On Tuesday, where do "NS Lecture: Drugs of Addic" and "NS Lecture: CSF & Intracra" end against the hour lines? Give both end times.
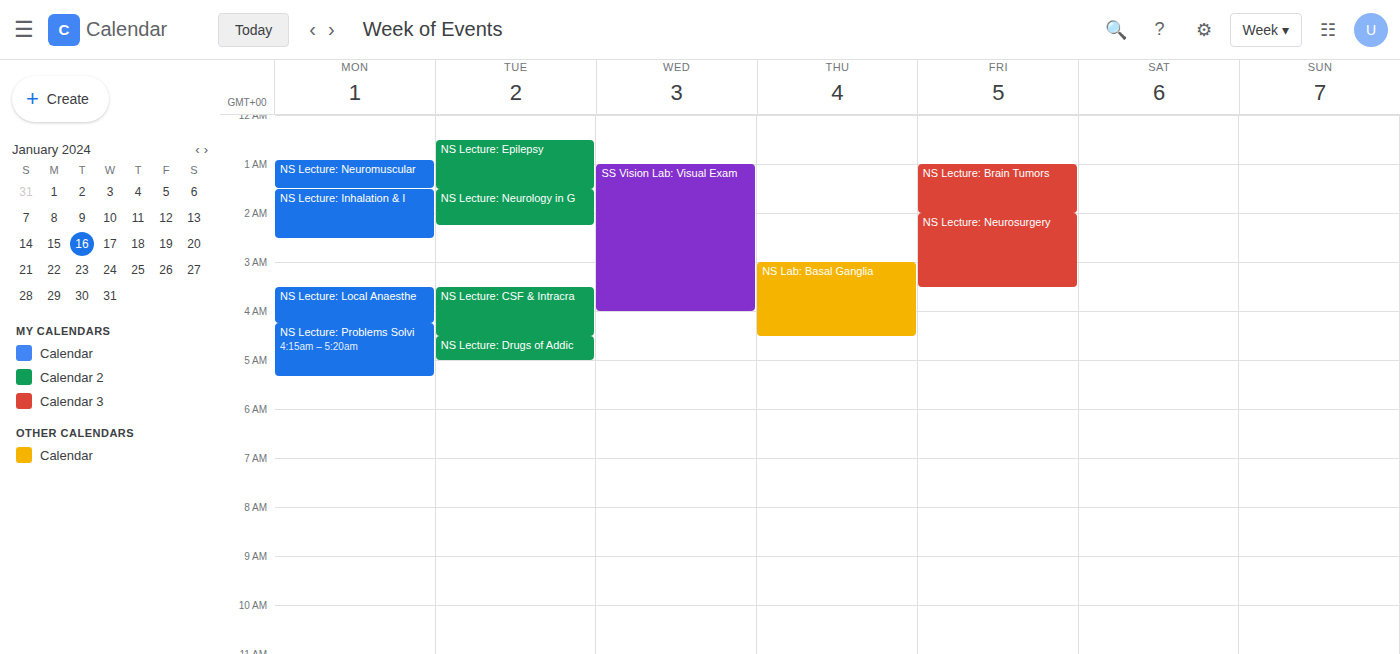
"NS Lecture: Drugs of Addic": 5:00 AM, exactly on the 5 AM line. "NS Lecture: CSF & Intracra": 4:30 AM, halfway between the 4 AM and 5 AM lines.